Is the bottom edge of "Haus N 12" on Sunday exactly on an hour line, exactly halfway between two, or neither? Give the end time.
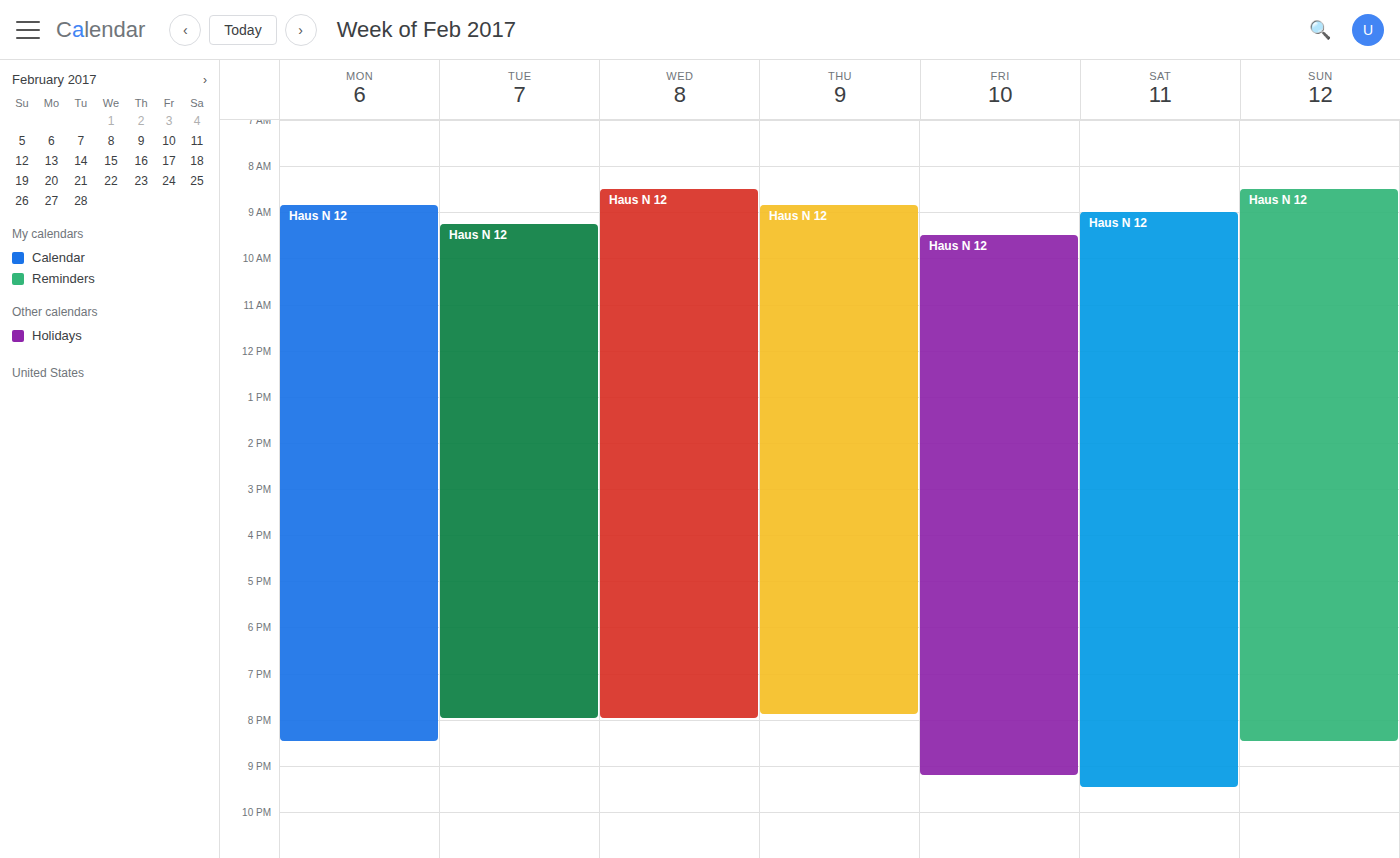
8:30 PM -- halfway between the 8 PM and 9 PM lines.